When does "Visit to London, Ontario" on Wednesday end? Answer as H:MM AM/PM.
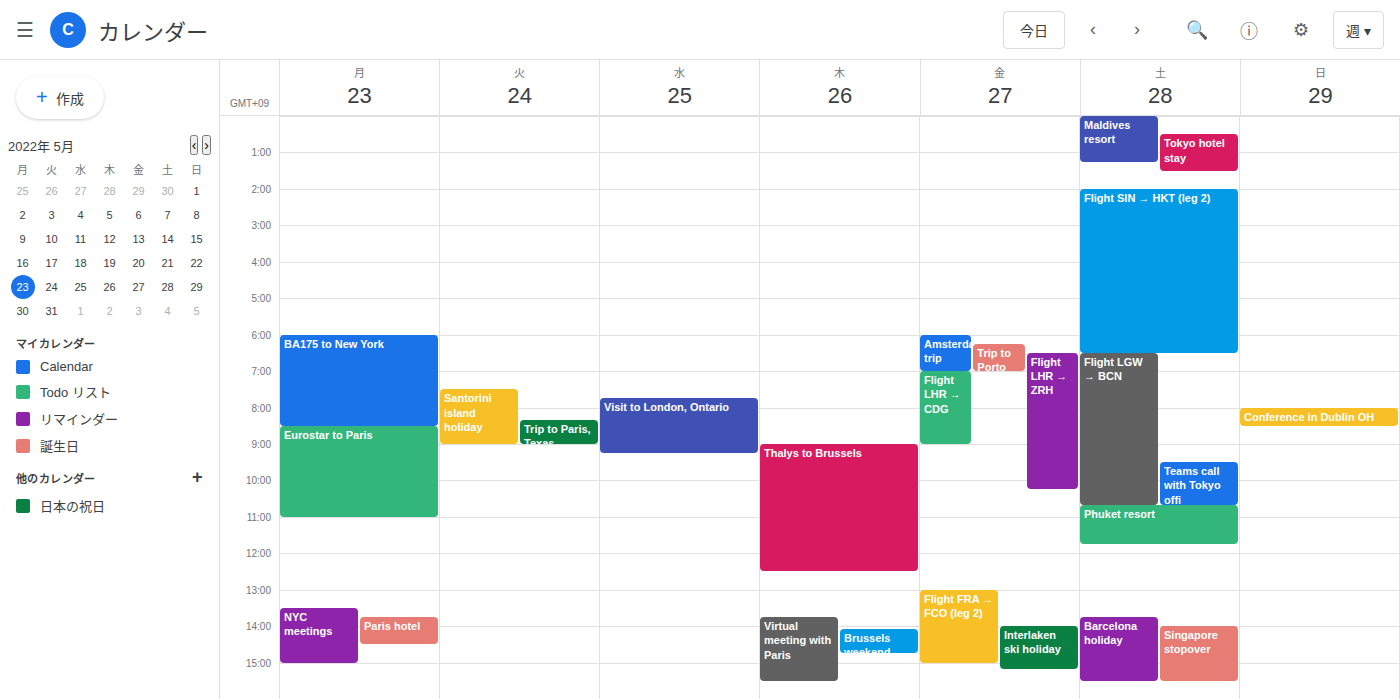
9:15 AM